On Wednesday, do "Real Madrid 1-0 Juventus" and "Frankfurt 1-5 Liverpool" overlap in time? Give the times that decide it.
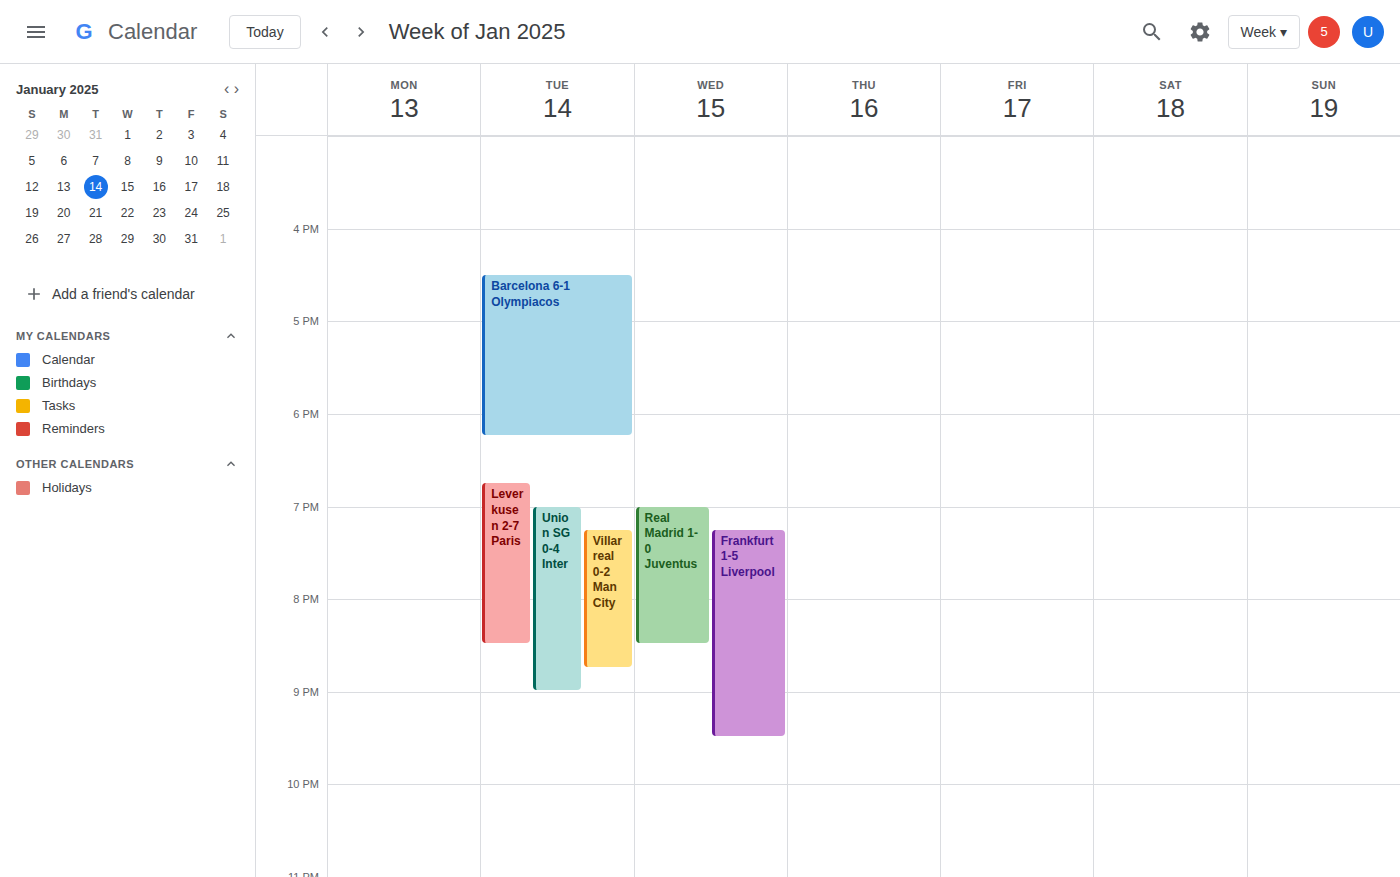
"Frankfurt 1-5 Liverpool" starts at 7:15 PM, before "Real Madrid 1-0 Juventus" ends at 8:30 PM -- they overlap.